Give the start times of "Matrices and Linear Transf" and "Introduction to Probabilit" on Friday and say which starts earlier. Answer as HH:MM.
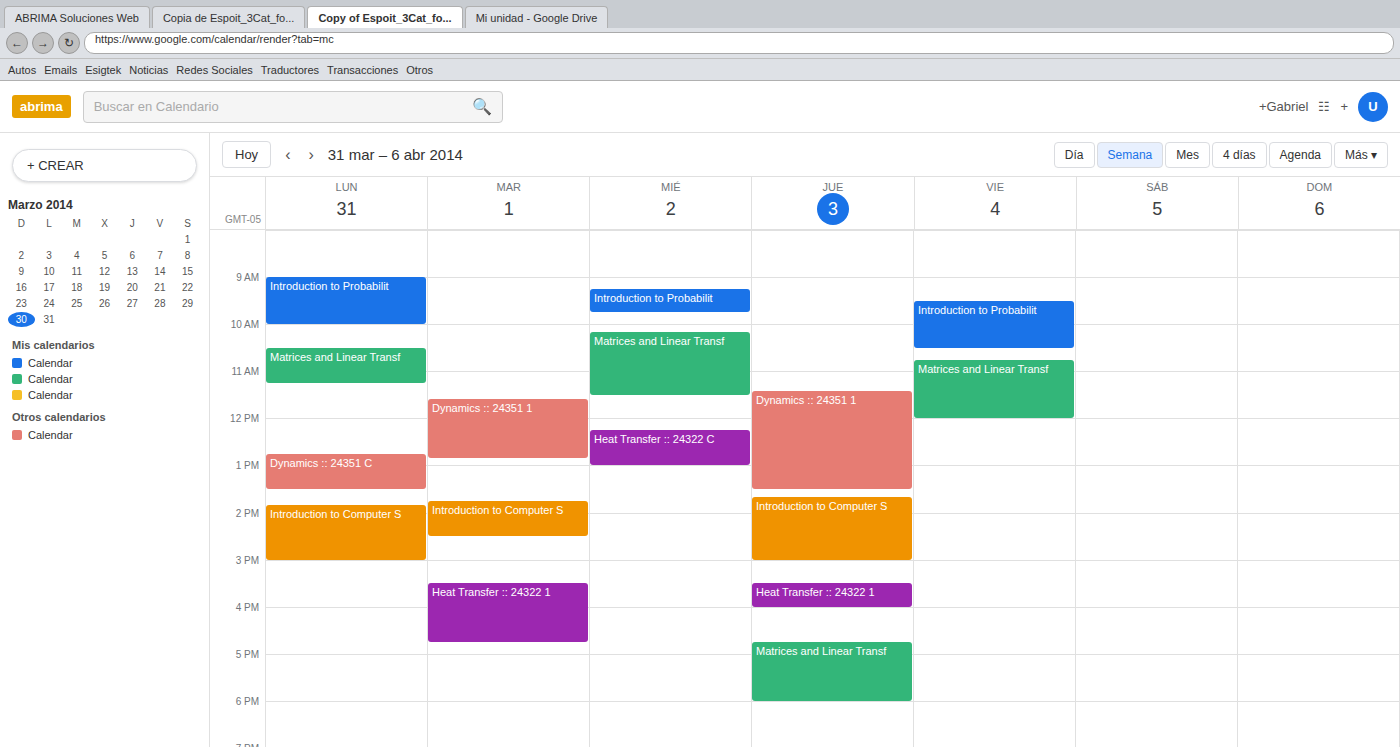
"Introduction to Probabilit" 09:30; "Matrices and Linear Transf" 10:45.